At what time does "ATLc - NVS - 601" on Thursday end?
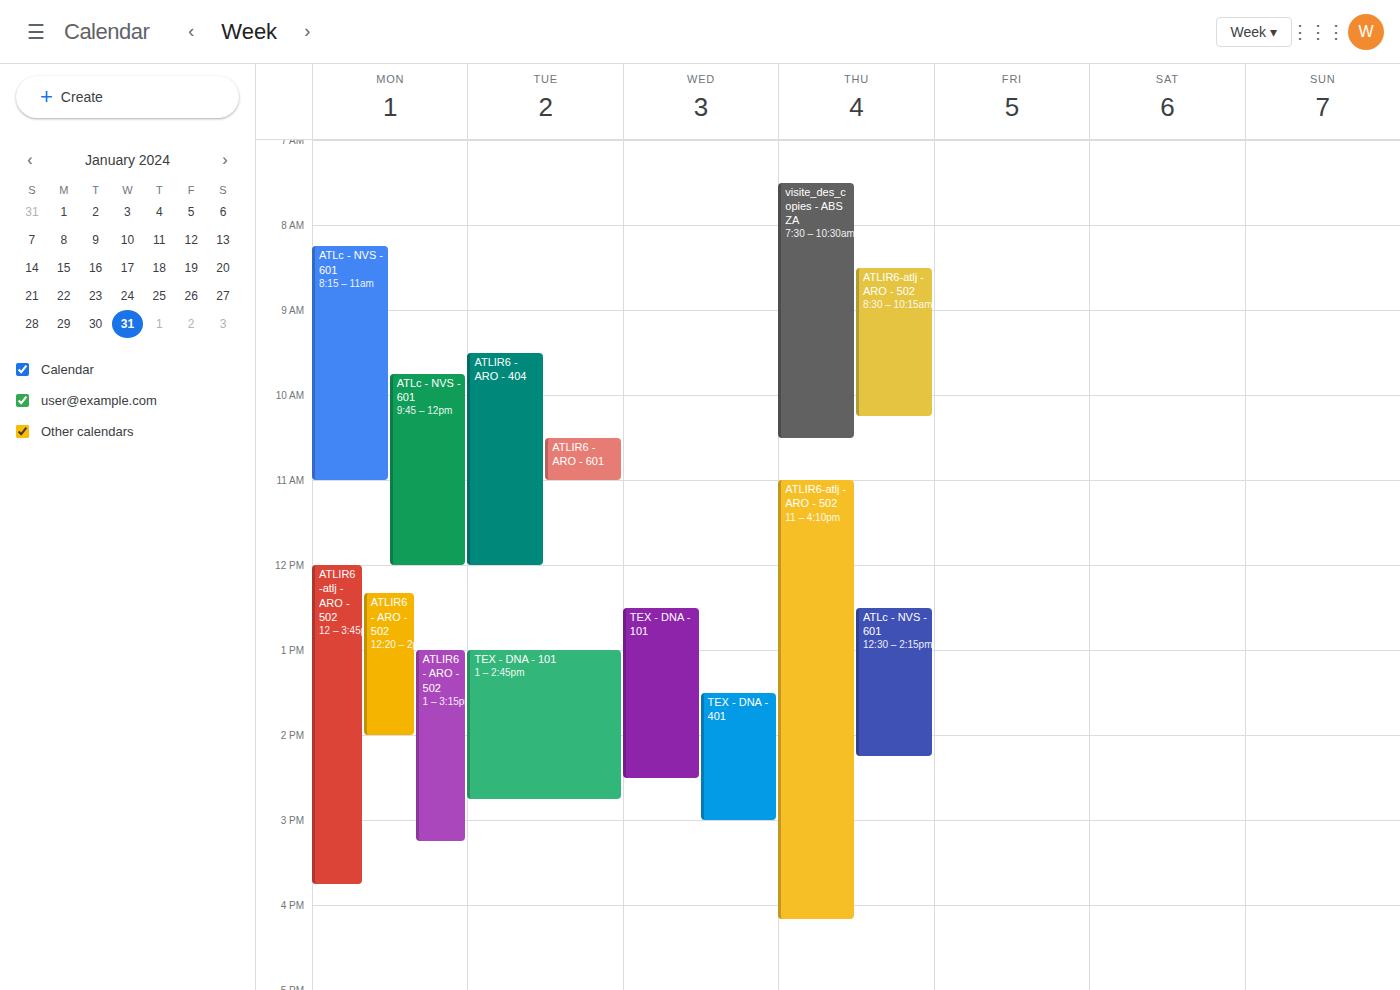
2:15 PM